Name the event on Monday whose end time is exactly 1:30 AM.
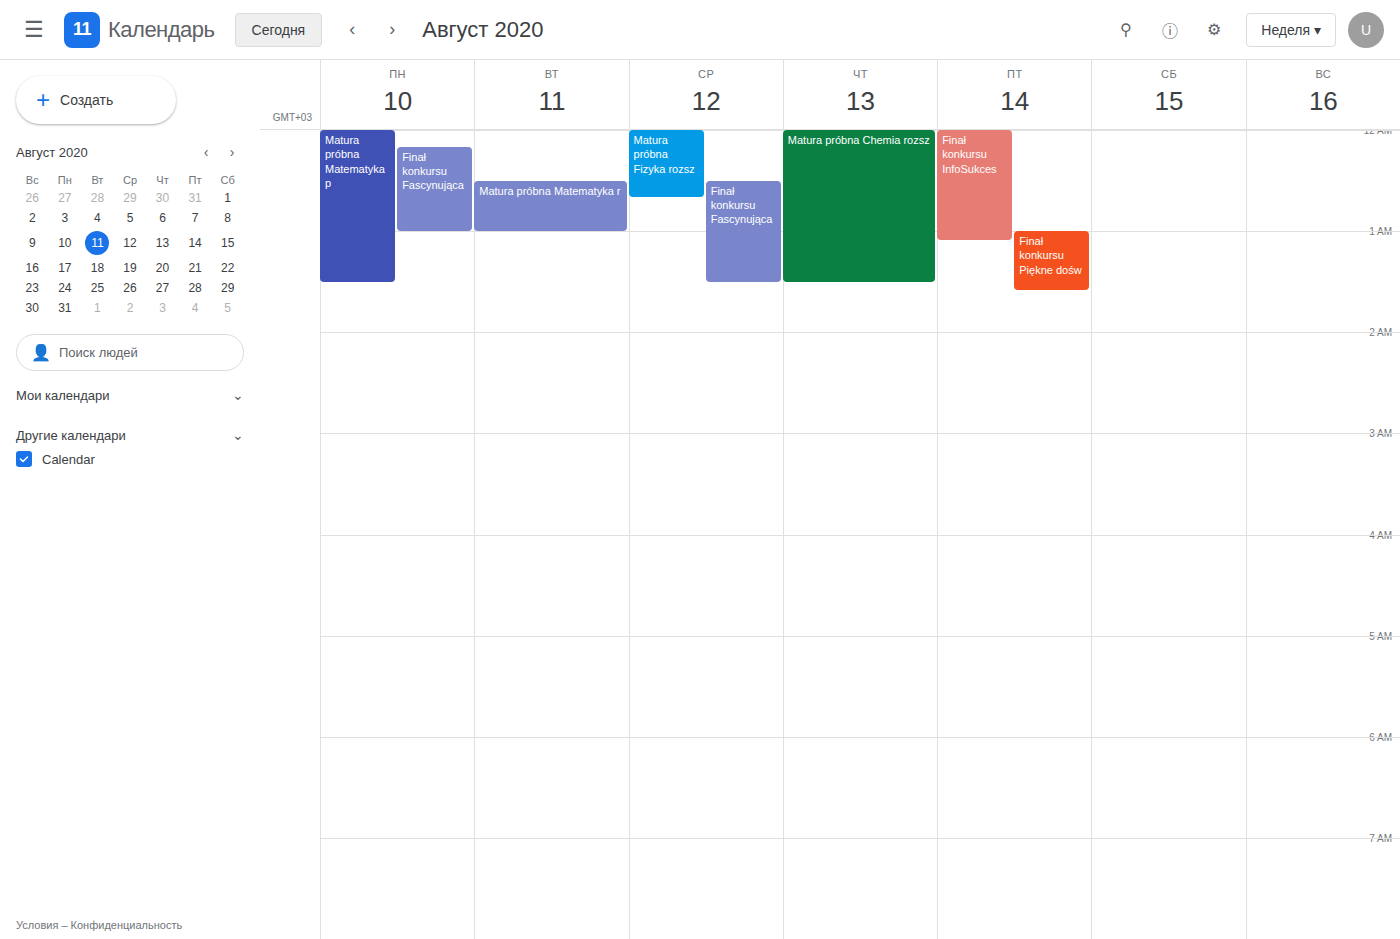
"Matura próbna Matematyka p"